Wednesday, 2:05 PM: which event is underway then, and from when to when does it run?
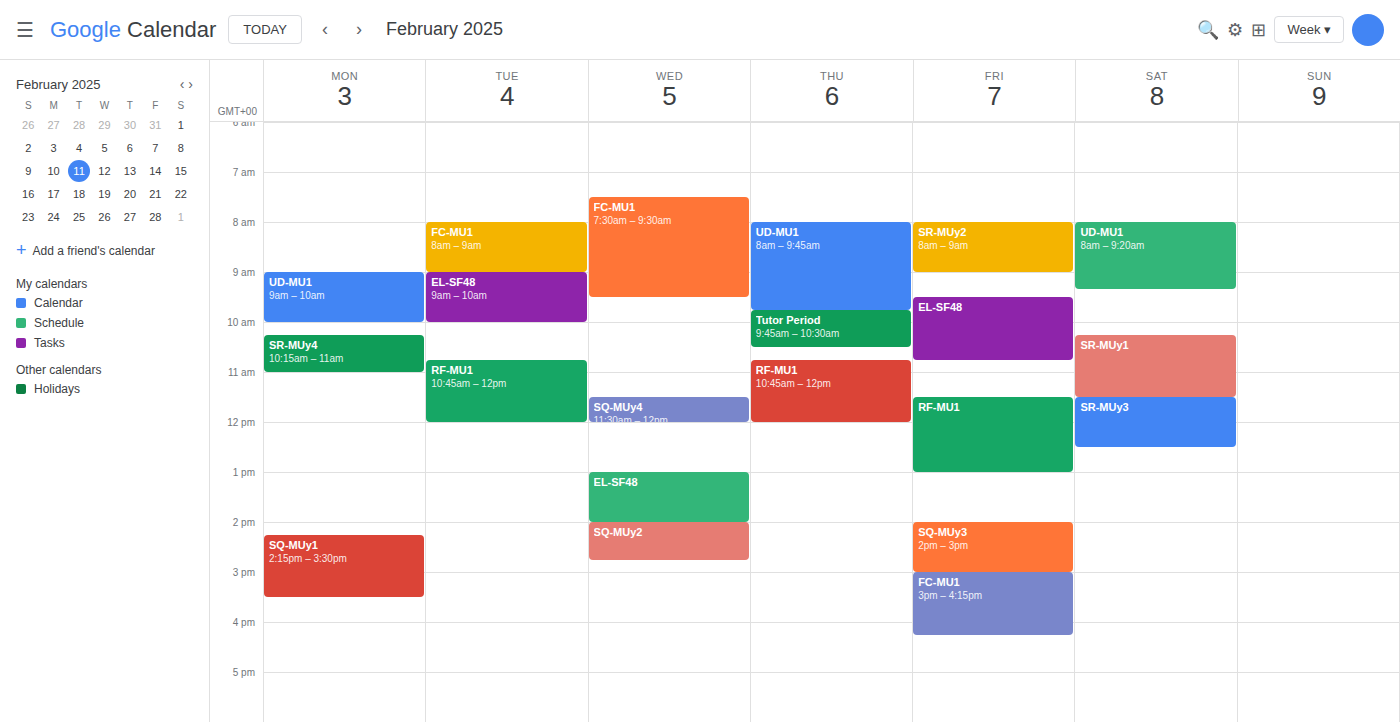
"SQ-MUy2", 2:00 PM to 2:45 PM